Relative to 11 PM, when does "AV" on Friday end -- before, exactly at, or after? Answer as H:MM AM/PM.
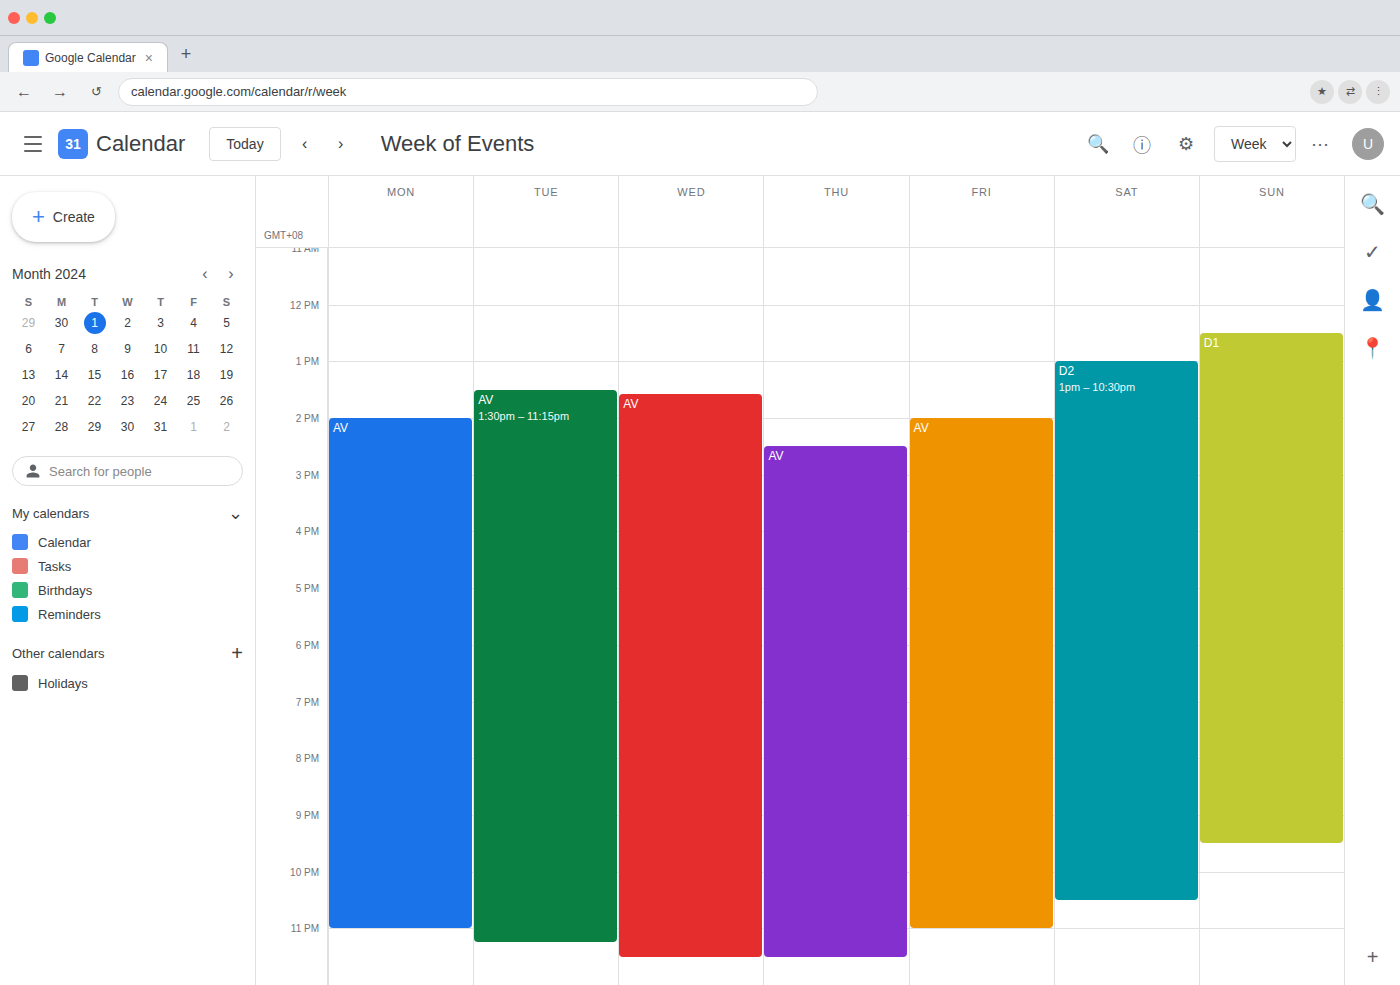
11:00 PM -- exactly at 11 PM, on the 11 PM line.